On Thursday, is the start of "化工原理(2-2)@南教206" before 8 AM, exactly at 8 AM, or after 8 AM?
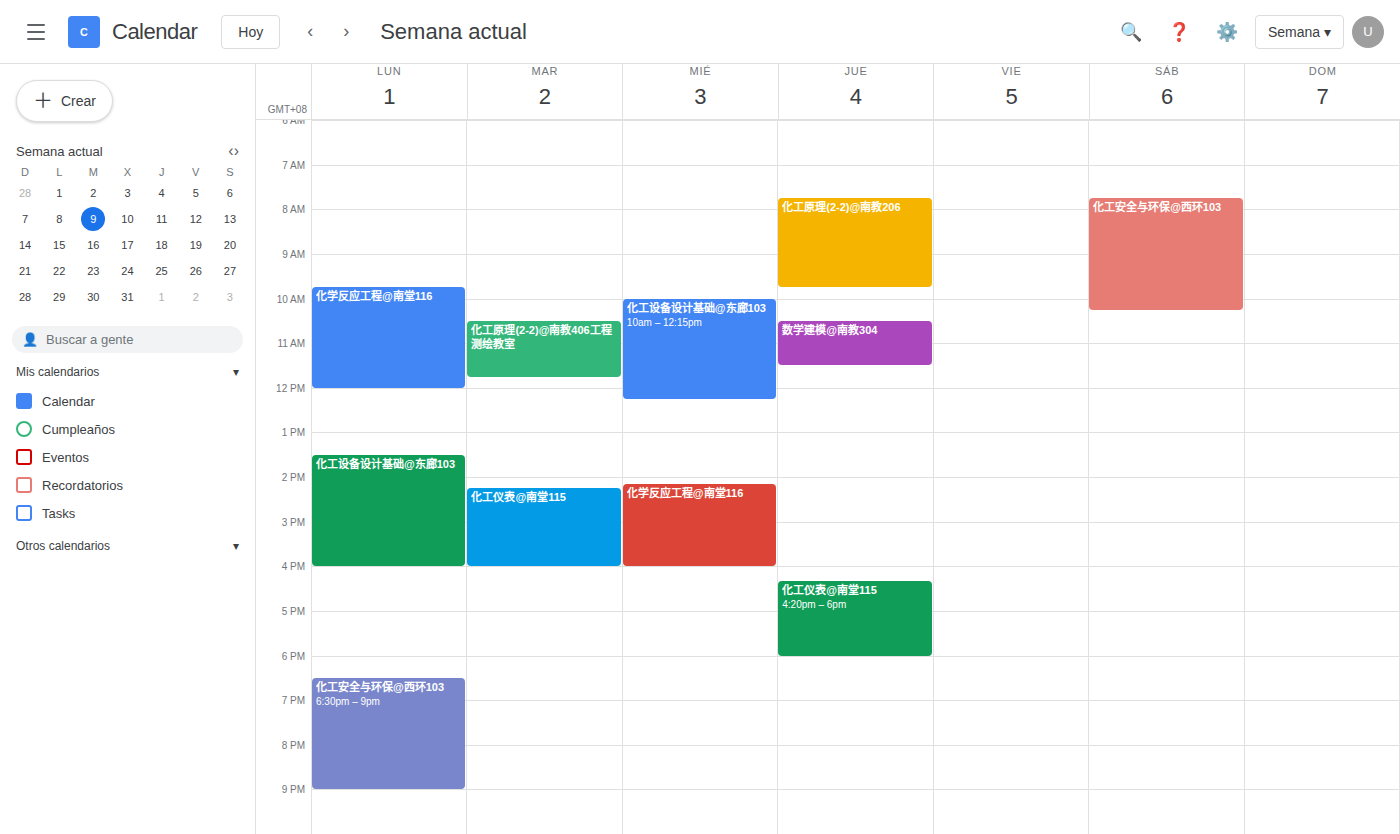
7:45 AM -- before 8 AM, 15 minutes above the 8 AM line.